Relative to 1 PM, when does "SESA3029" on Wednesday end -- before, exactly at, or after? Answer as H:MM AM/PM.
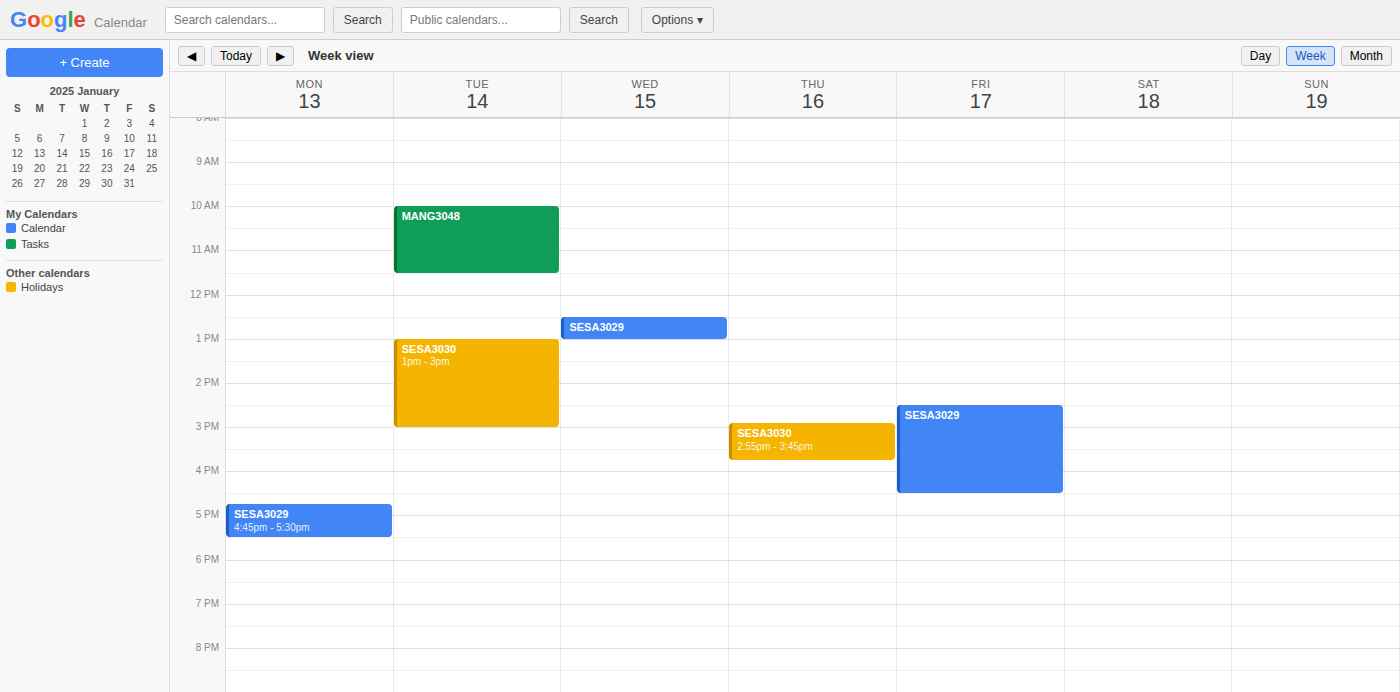
1:00 PM -- exactly at 1 PM, on the 1 PM line.